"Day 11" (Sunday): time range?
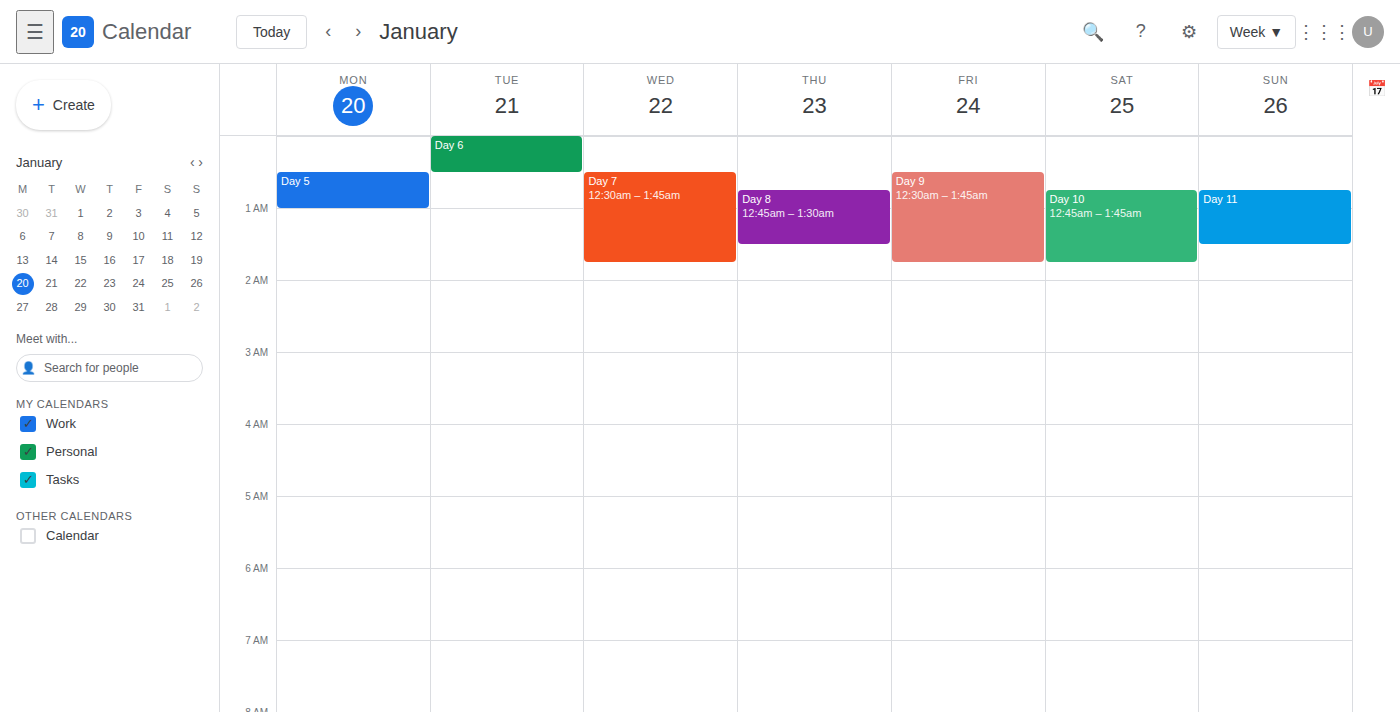
00:45 to 01:30